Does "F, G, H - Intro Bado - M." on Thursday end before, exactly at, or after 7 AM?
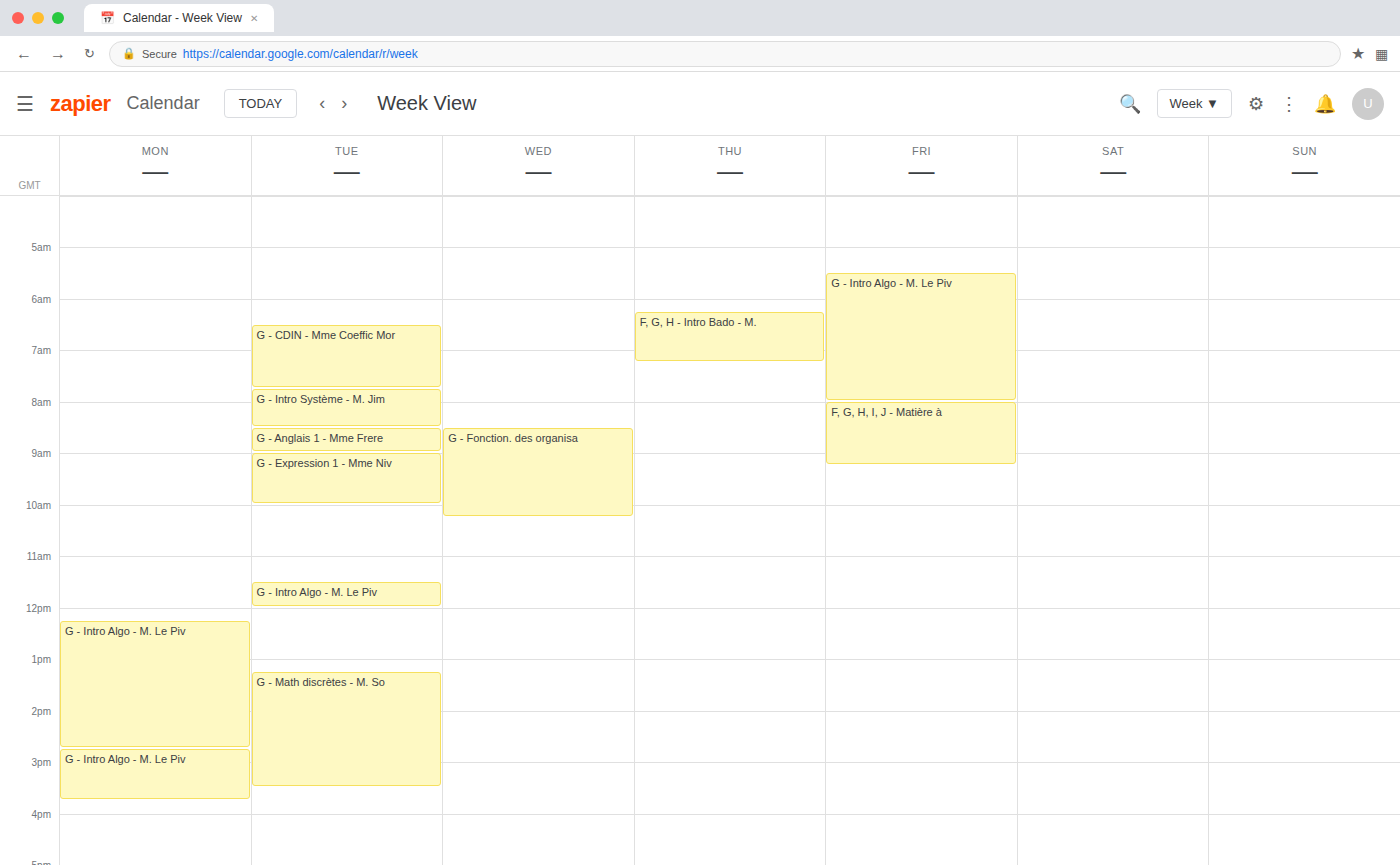
7:15 AM -- after 7 AM, 15 minutes below the 7 AM line.